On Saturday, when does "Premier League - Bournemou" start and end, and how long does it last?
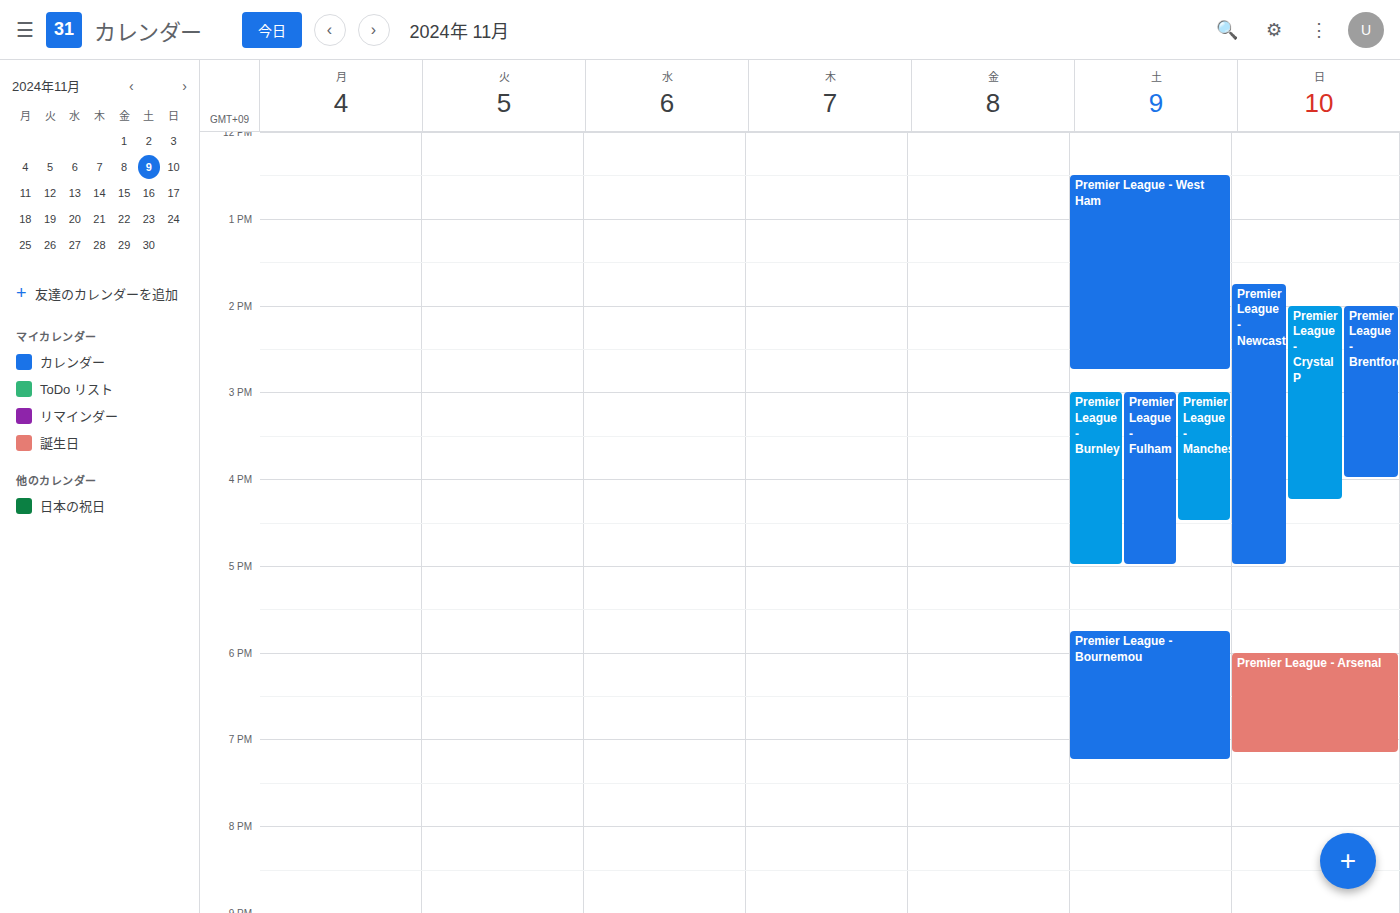
5:45 PM to 7:15 PM, 1 hour 30 minutes